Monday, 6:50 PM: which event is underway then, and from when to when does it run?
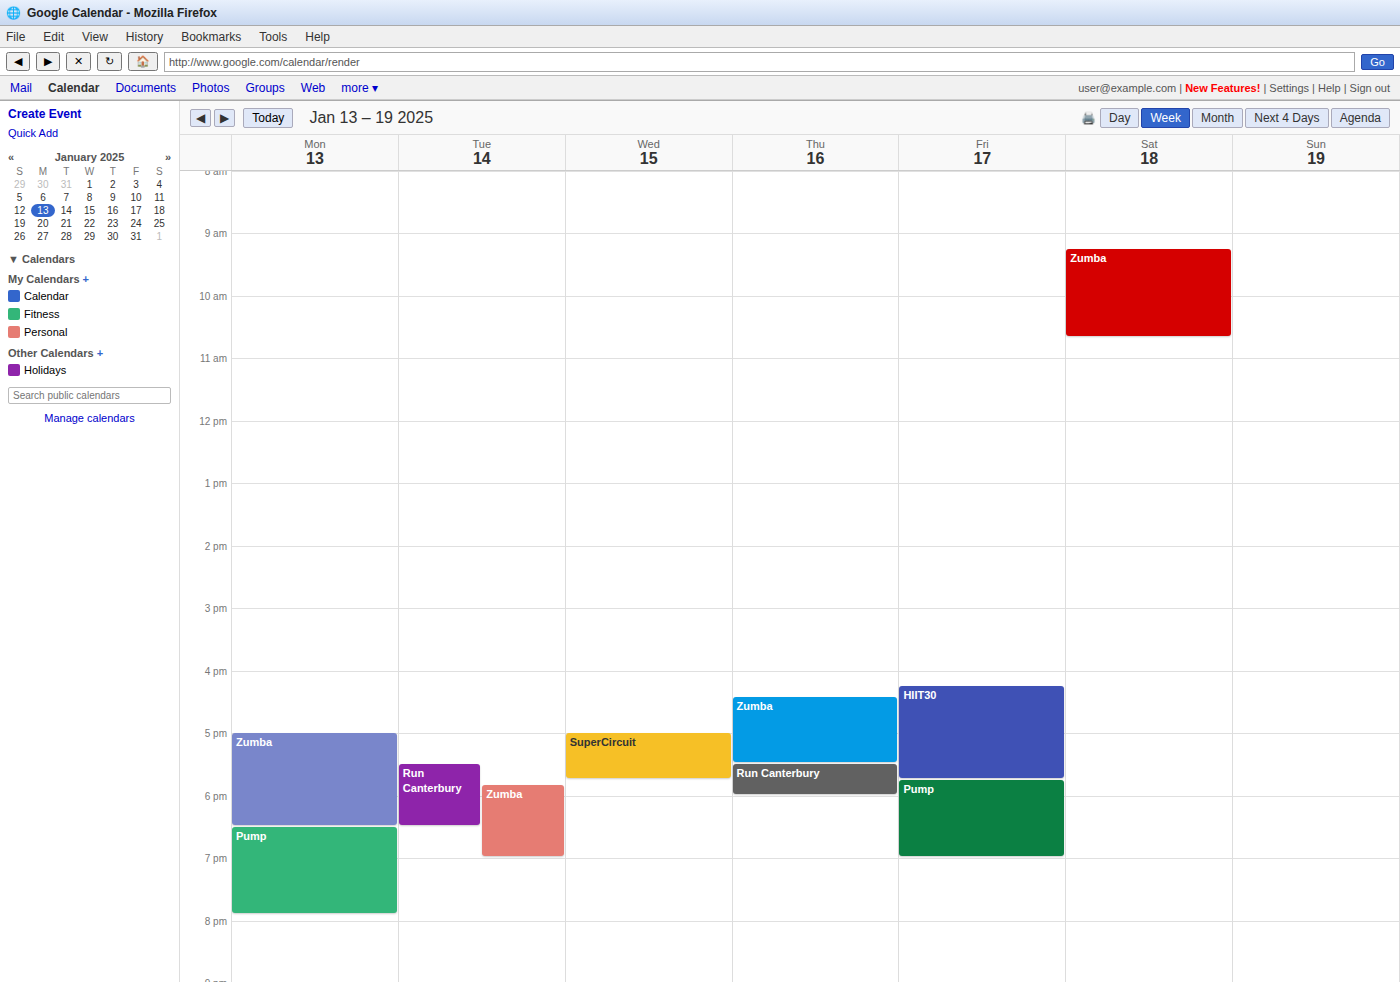
"Pump", 6:30 PM to 7:55 PM